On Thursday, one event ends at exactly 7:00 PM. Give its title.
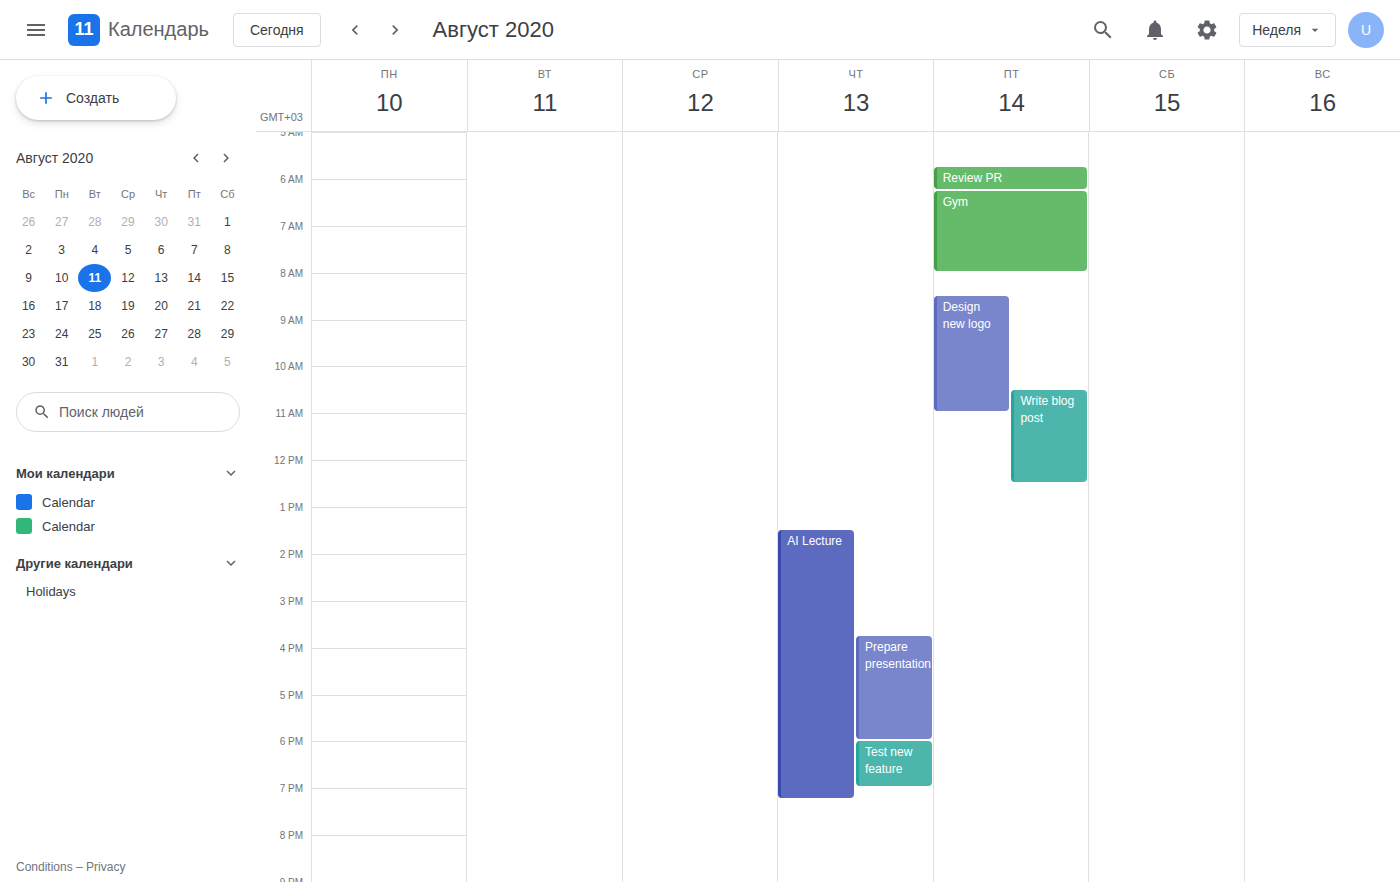
"Test new feature"